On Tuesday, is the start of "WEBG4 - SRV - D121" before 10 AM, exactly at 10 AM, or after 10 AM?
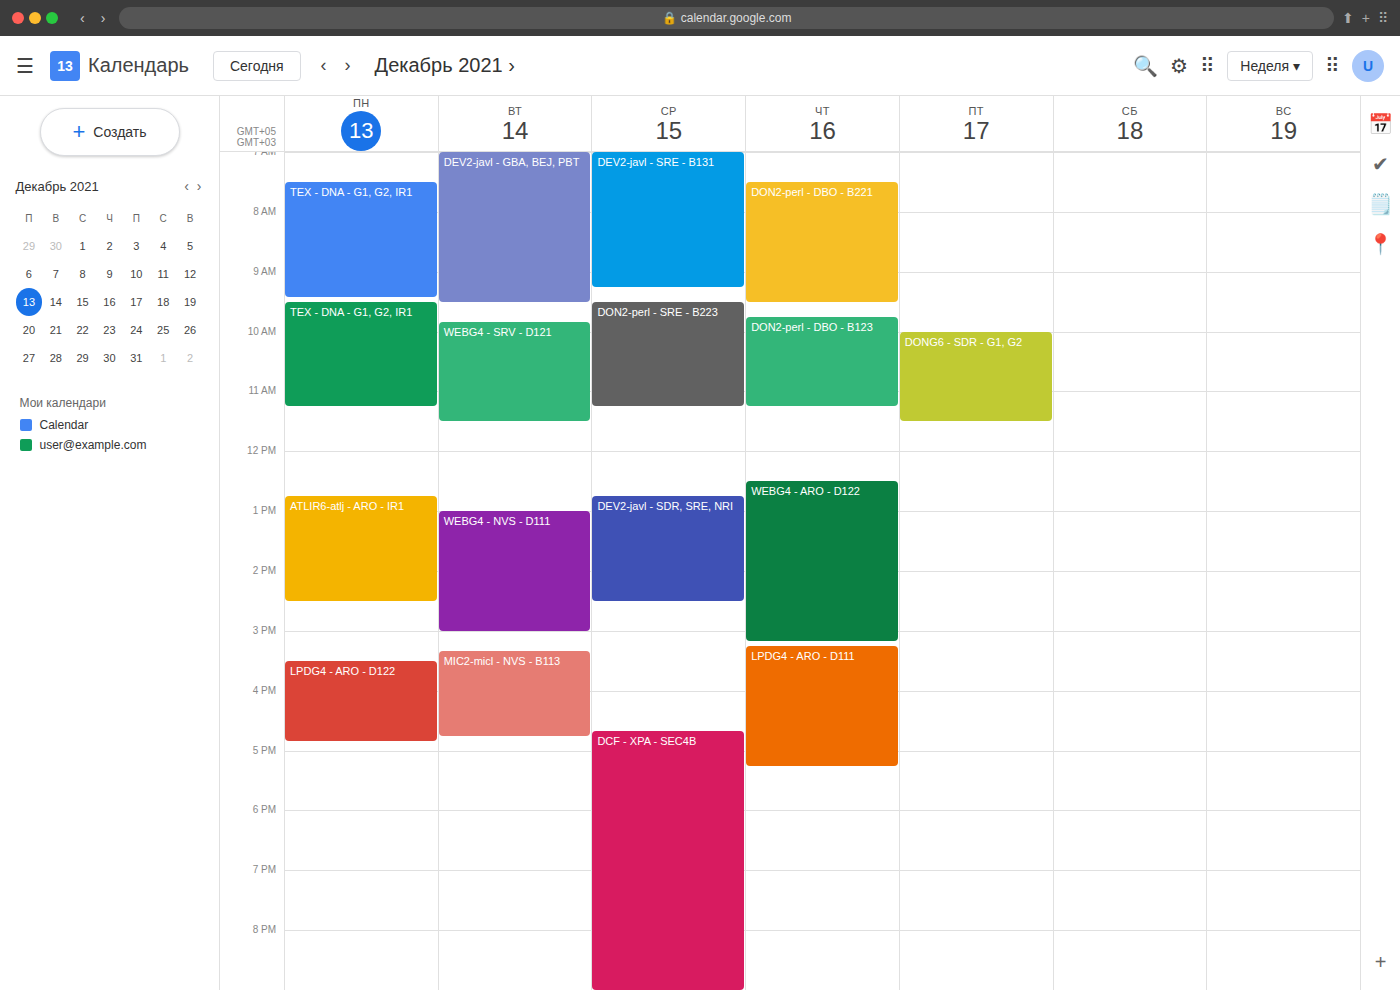
9:50 AM -- before 10 AM, 10 minutes above the 10 AM line.